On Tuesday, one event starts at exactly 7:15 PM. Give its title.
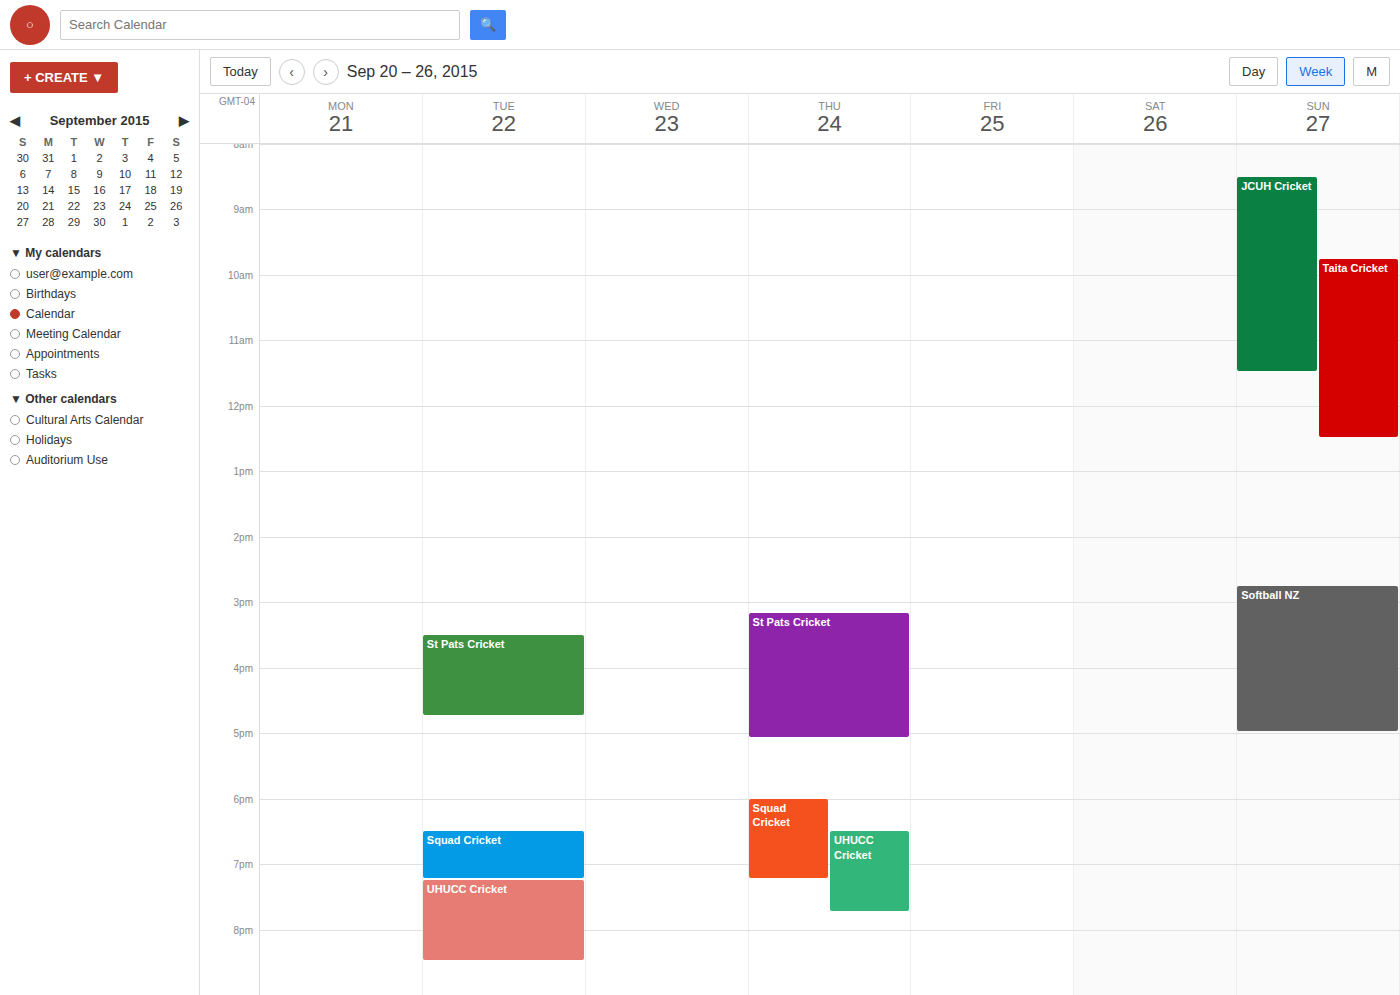
"UHUCC Cricket"